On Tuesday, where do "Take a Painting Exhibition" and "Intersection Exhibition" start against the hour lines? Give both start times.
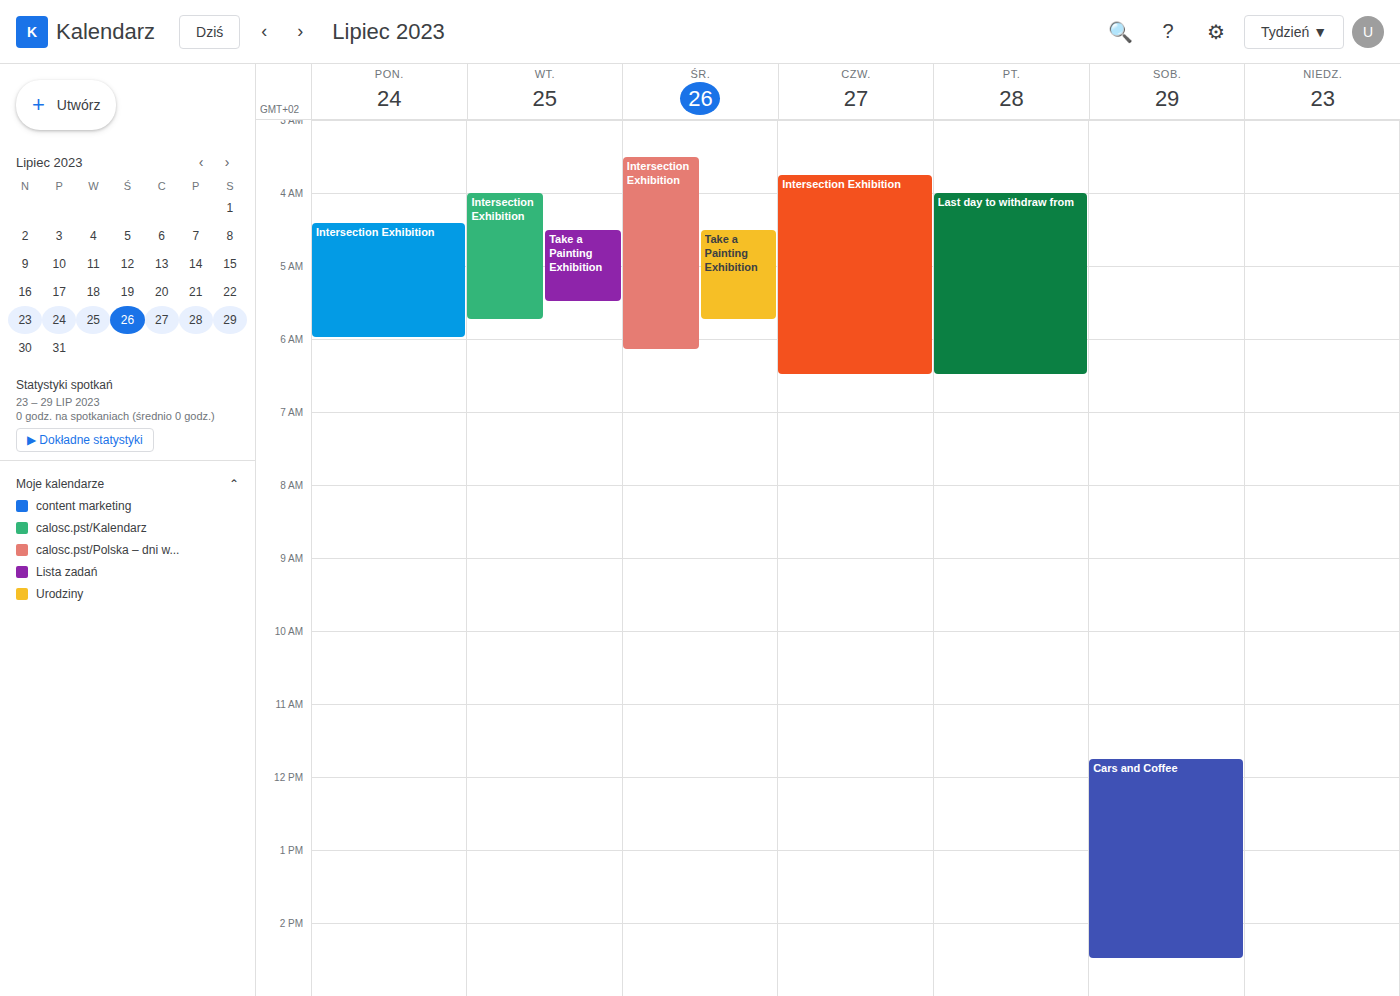
"Take a Painting Exhibition": 4:30 AM, halfway between the 4 AM and 5 AM lines. "Intersection Exhibition": 4:00 AM, exactly on the 4 AM line.